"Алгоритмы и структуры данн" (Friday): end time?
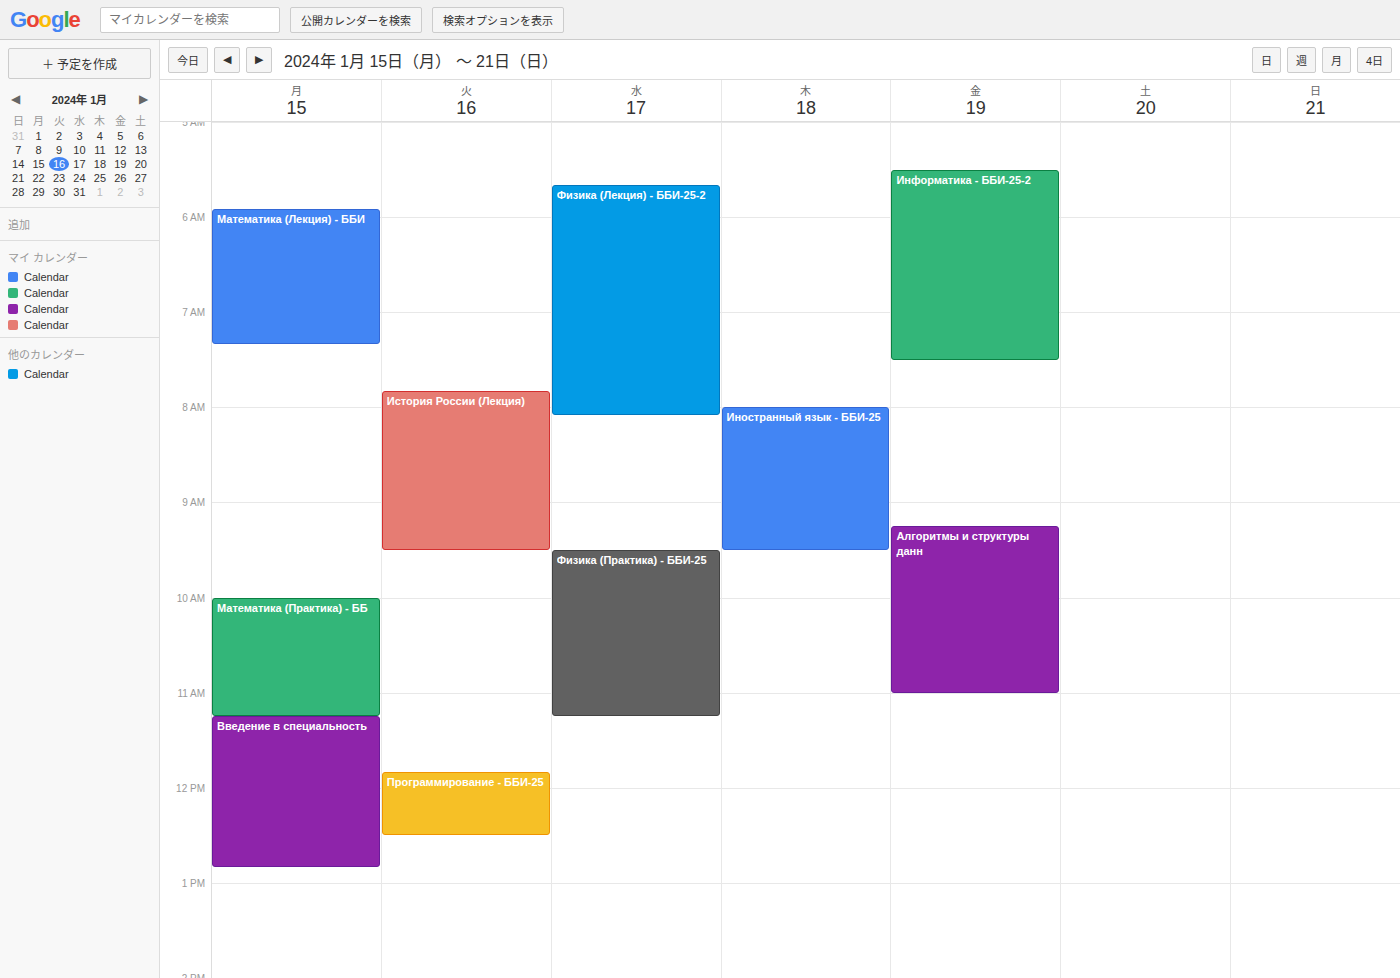
11:00 AM